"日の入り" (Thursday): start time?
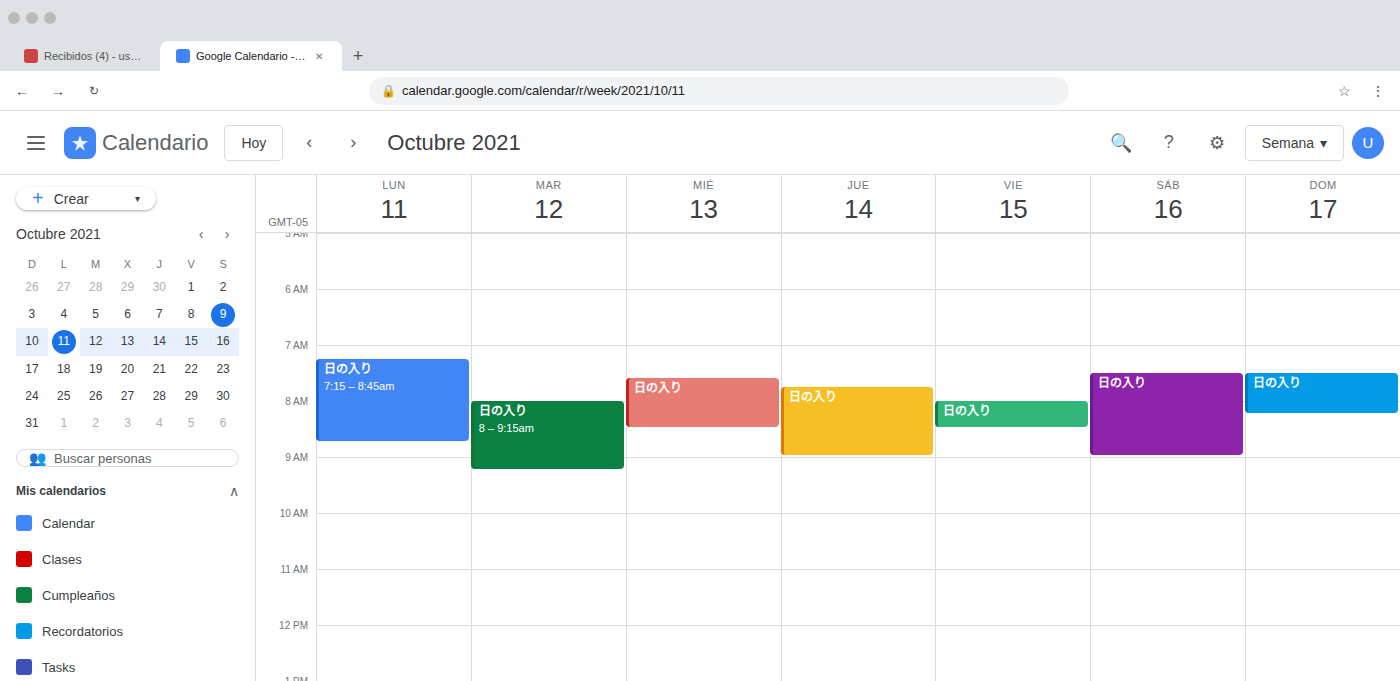
07:45